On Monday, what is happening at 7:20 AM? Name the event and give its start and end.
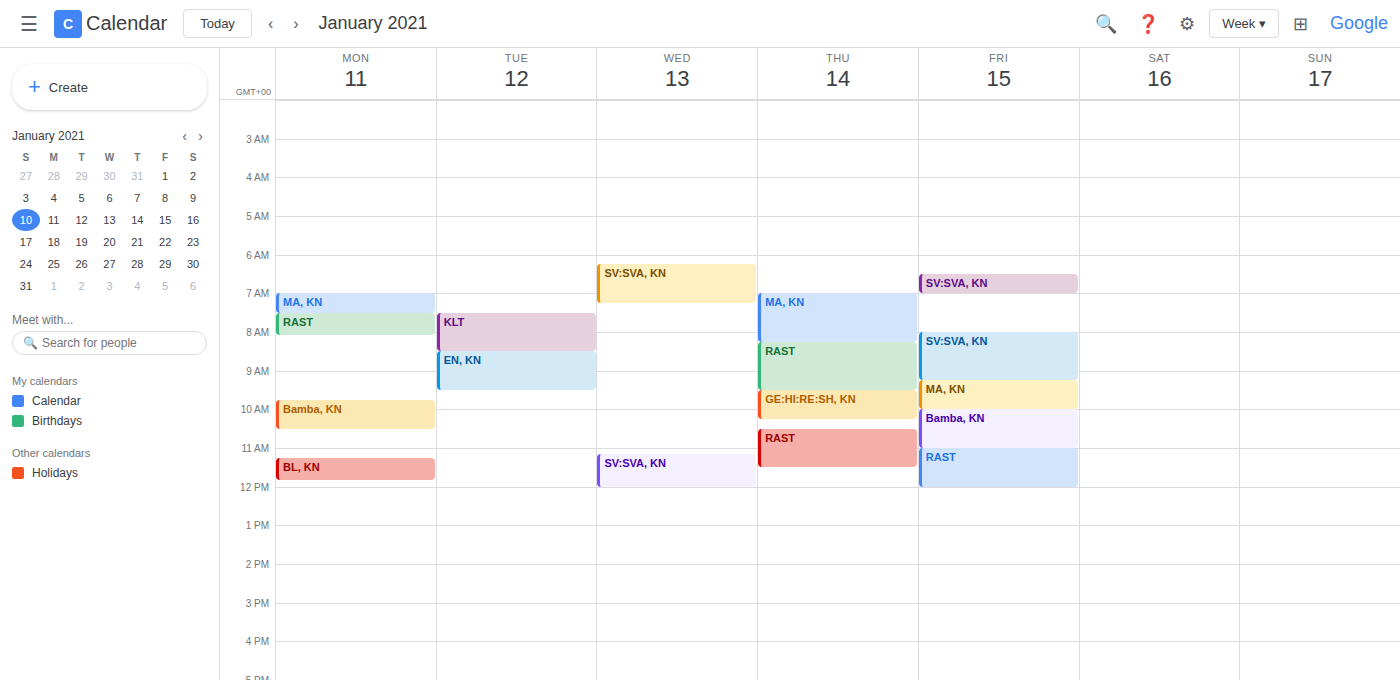
"MA, KN", 7:00 AM to 7:30 AM